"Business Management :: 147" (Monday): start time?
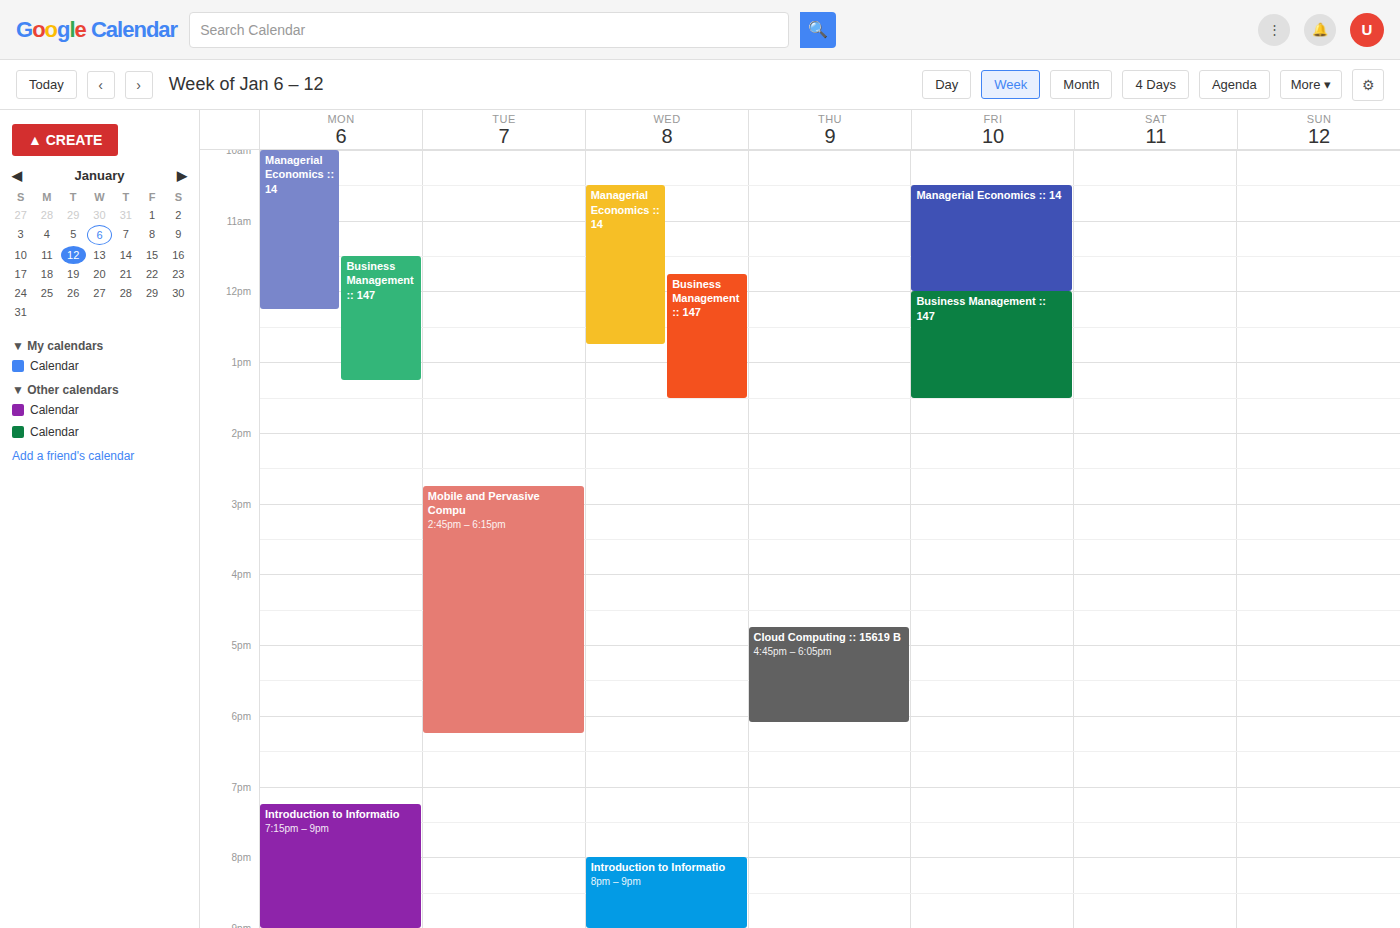
11:30 AM